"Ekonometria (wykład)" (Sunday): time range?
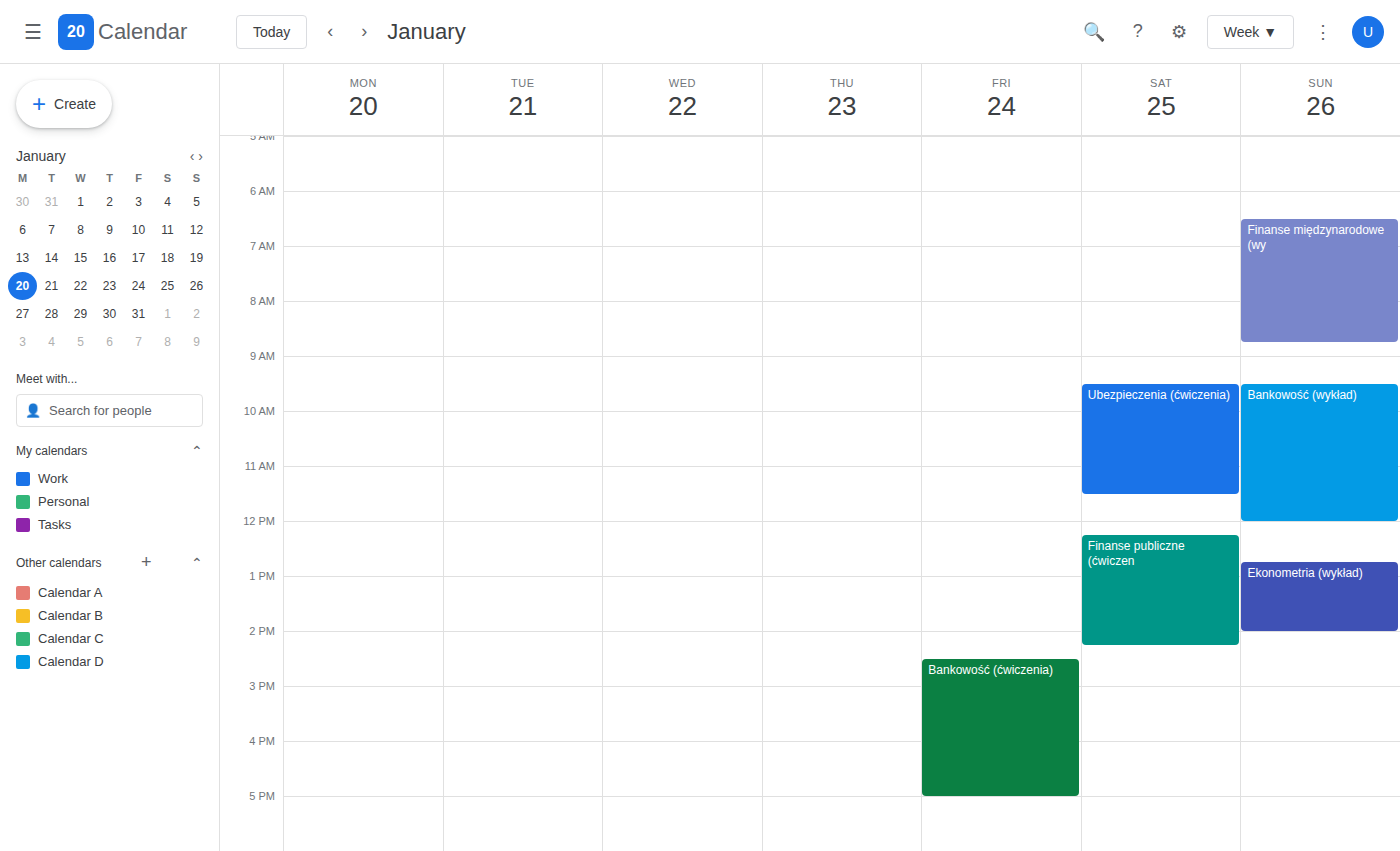
12:45 PM to 2:00 PM